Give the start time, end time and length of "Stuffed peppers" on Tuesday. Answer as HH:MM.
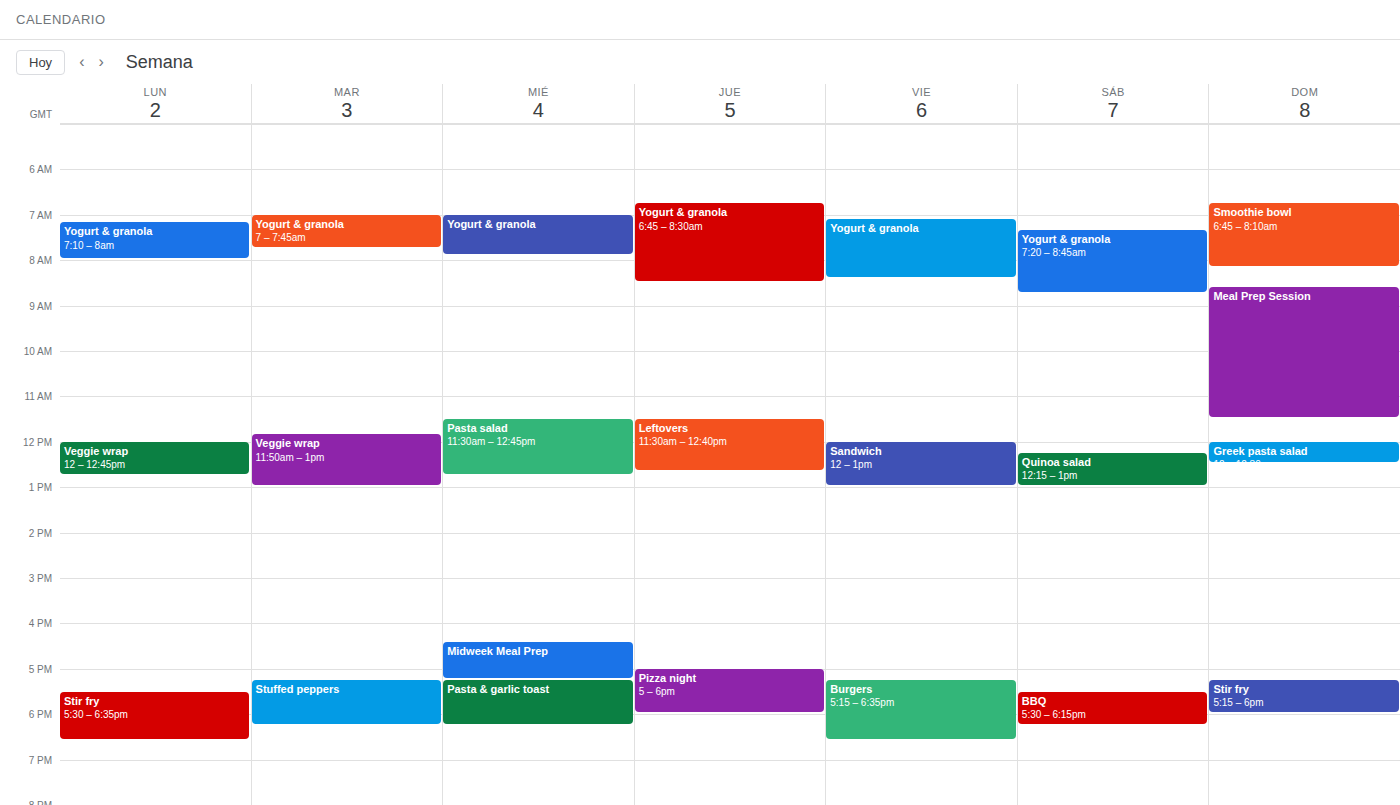
17:15 to 18:15, 1 hour